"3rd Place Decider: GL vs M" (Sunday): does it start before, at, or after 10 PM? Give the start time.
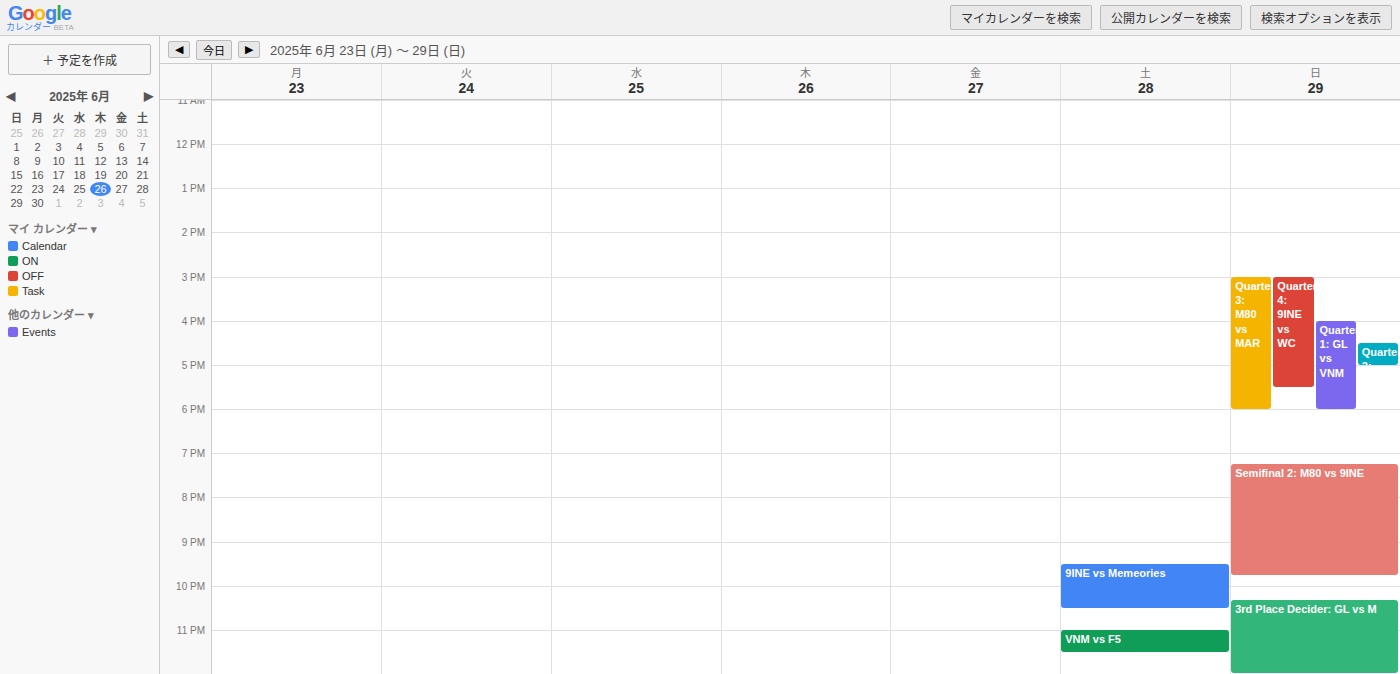
10:20 PM -- after 10 PM, 20 minutes below the 10 PM line.